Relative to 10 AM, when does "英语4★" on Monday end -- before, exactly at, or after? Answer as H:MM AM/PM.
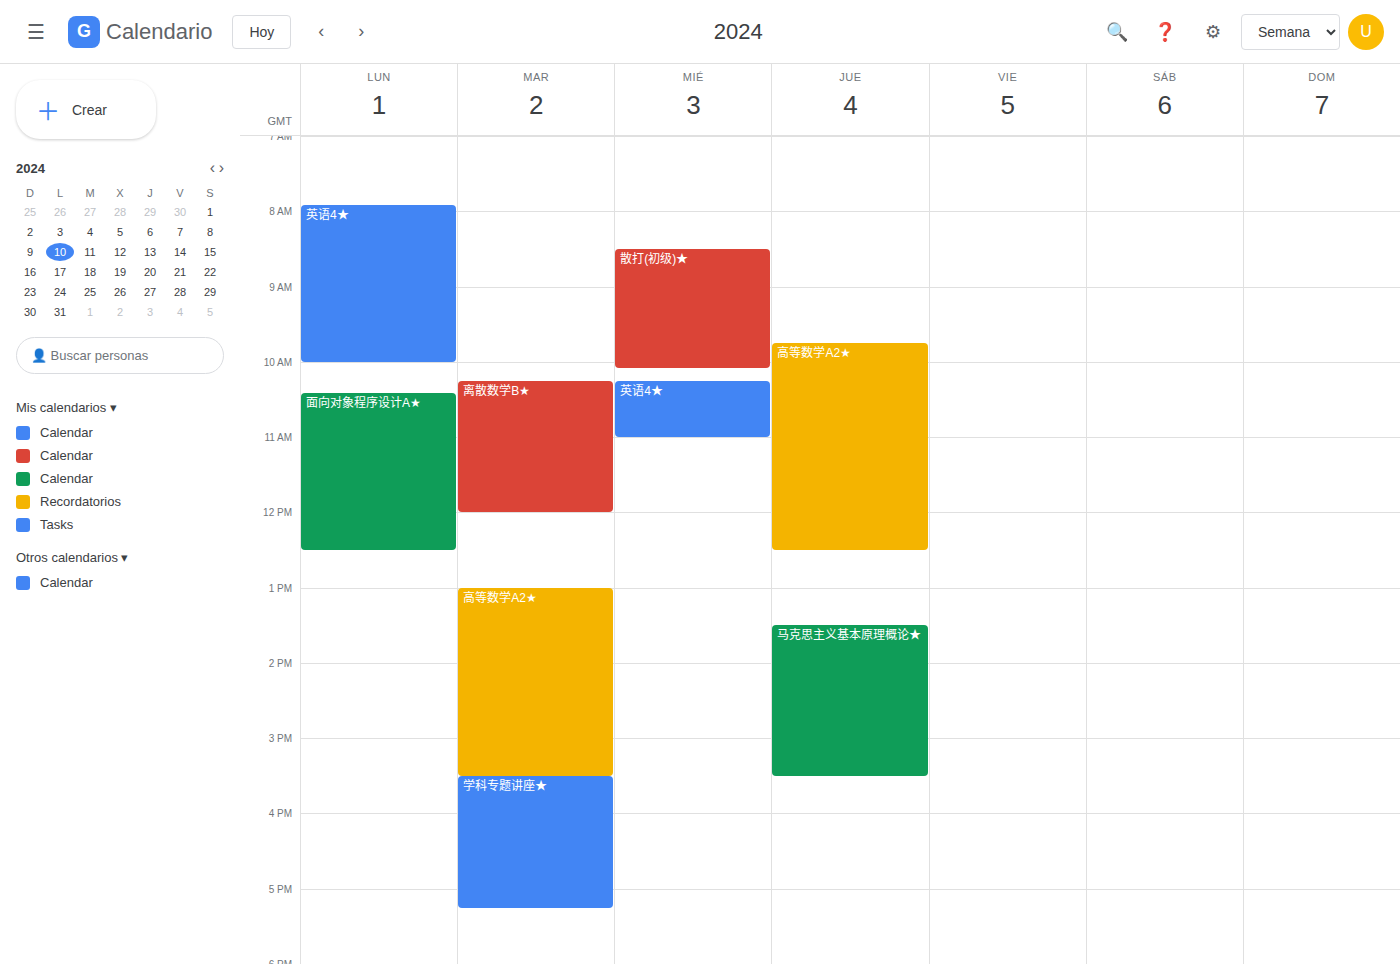
10:00 AM -- exactly at 10 AM, on the 10 AM line.